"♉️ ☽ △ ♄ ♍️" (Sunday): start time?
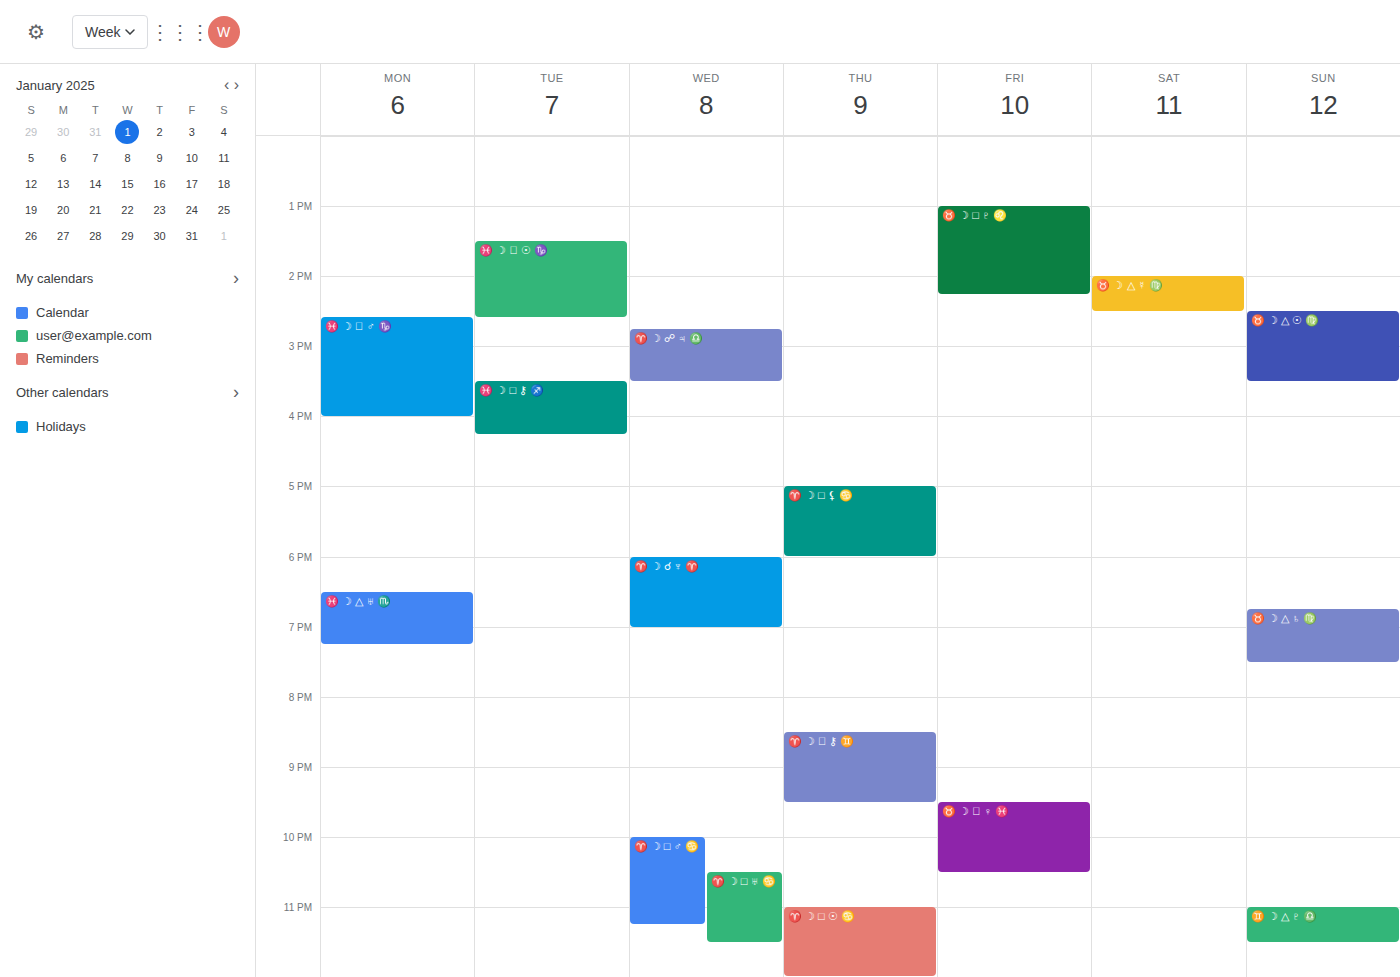
6:45 PM